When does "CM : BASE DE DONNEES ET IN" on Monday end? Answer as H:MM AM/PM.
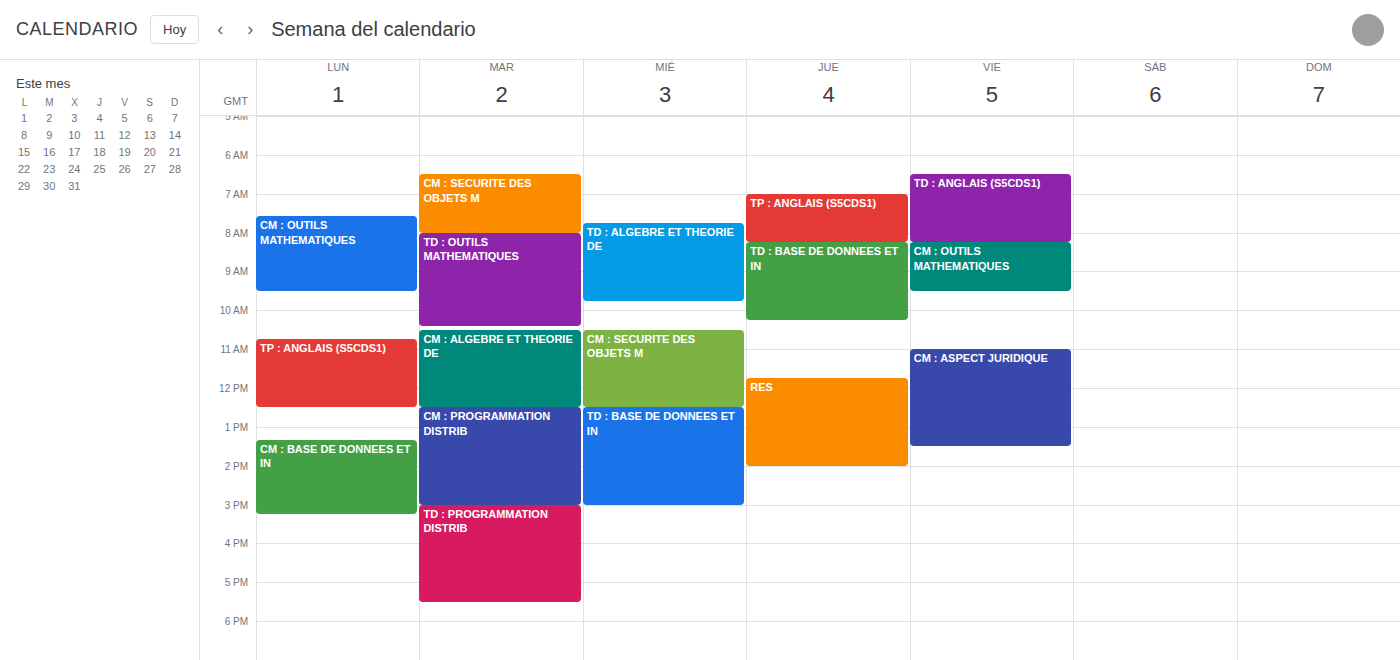
3:15 PM